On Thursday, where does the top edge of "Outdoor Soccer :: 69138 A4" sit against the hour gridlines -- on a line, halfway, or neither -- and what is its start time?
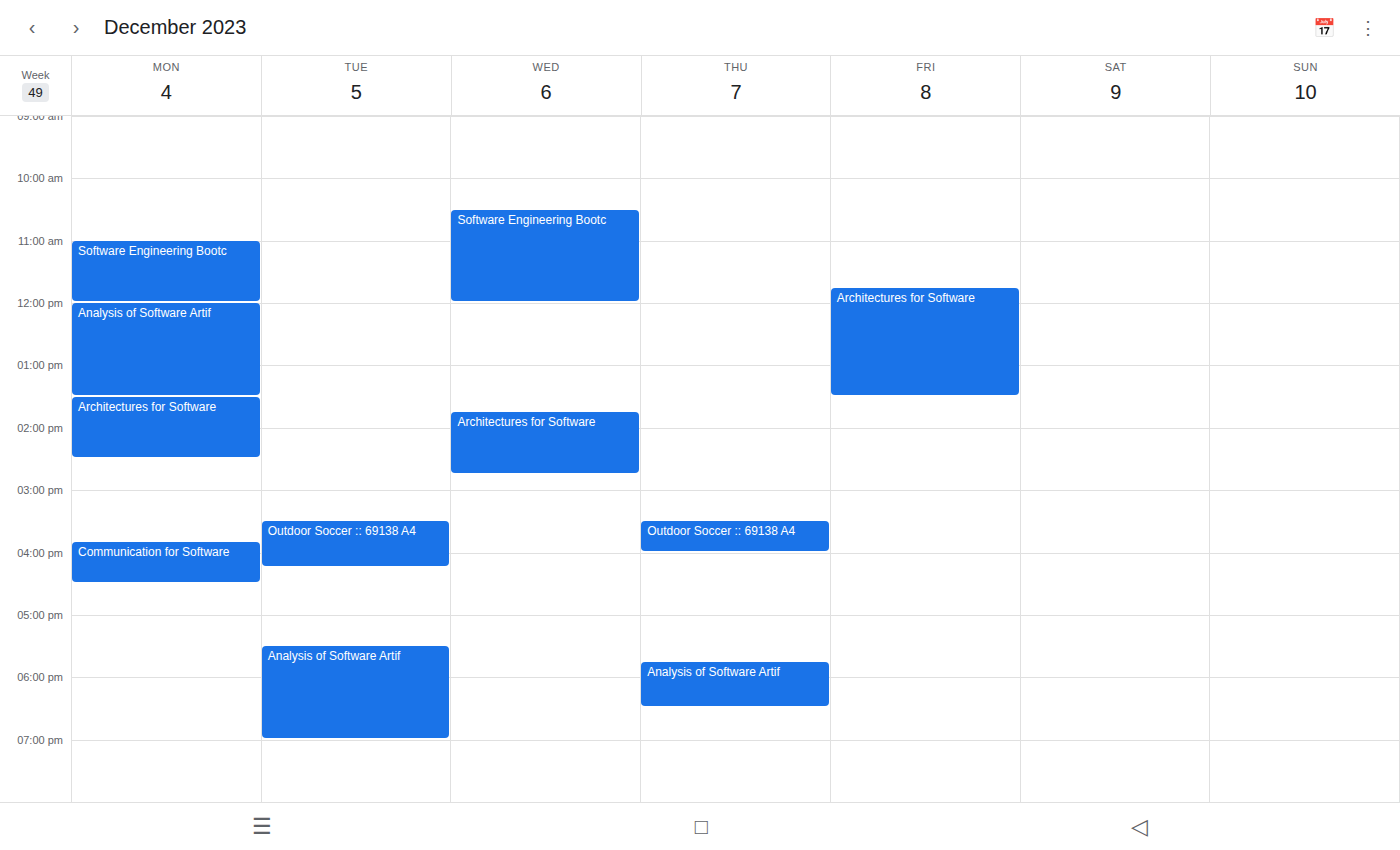
3:30 PM -- halfway between the 3 PM and 4 PM lines.